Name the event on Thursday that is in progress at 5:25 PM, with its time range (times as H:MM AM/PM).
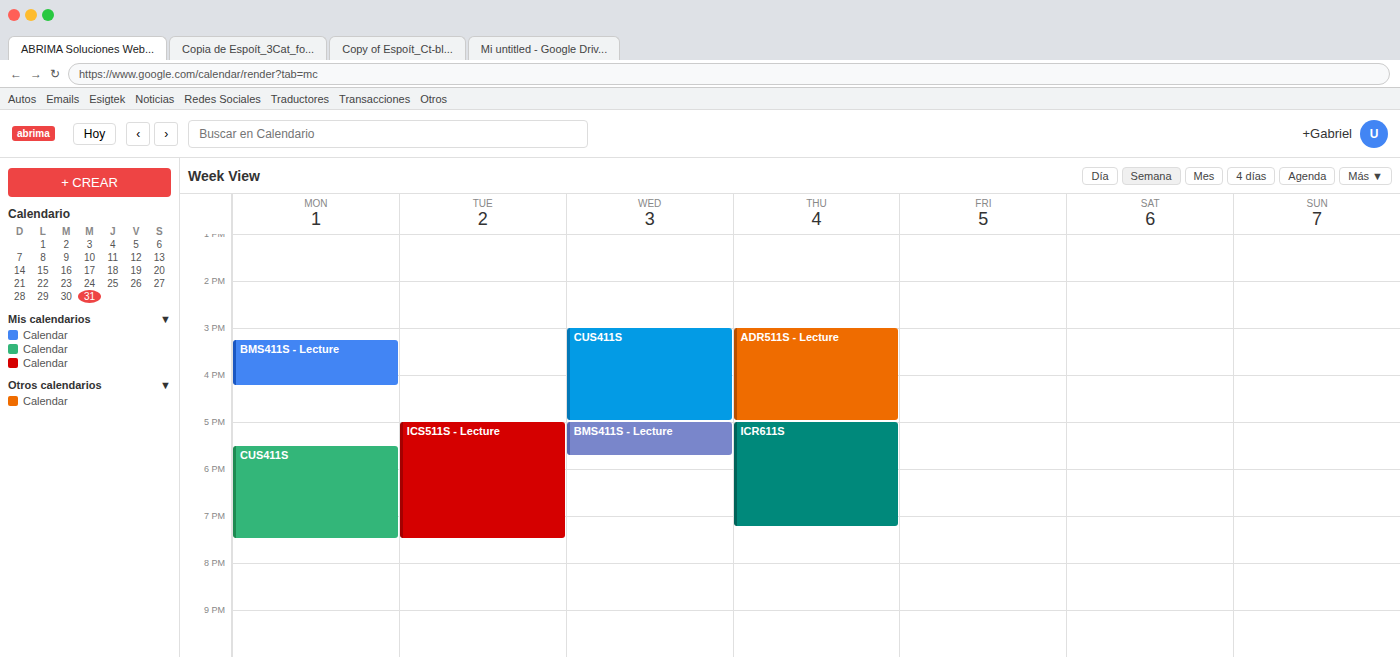
"ICR611S", 5:00 PM to 7:15 PM